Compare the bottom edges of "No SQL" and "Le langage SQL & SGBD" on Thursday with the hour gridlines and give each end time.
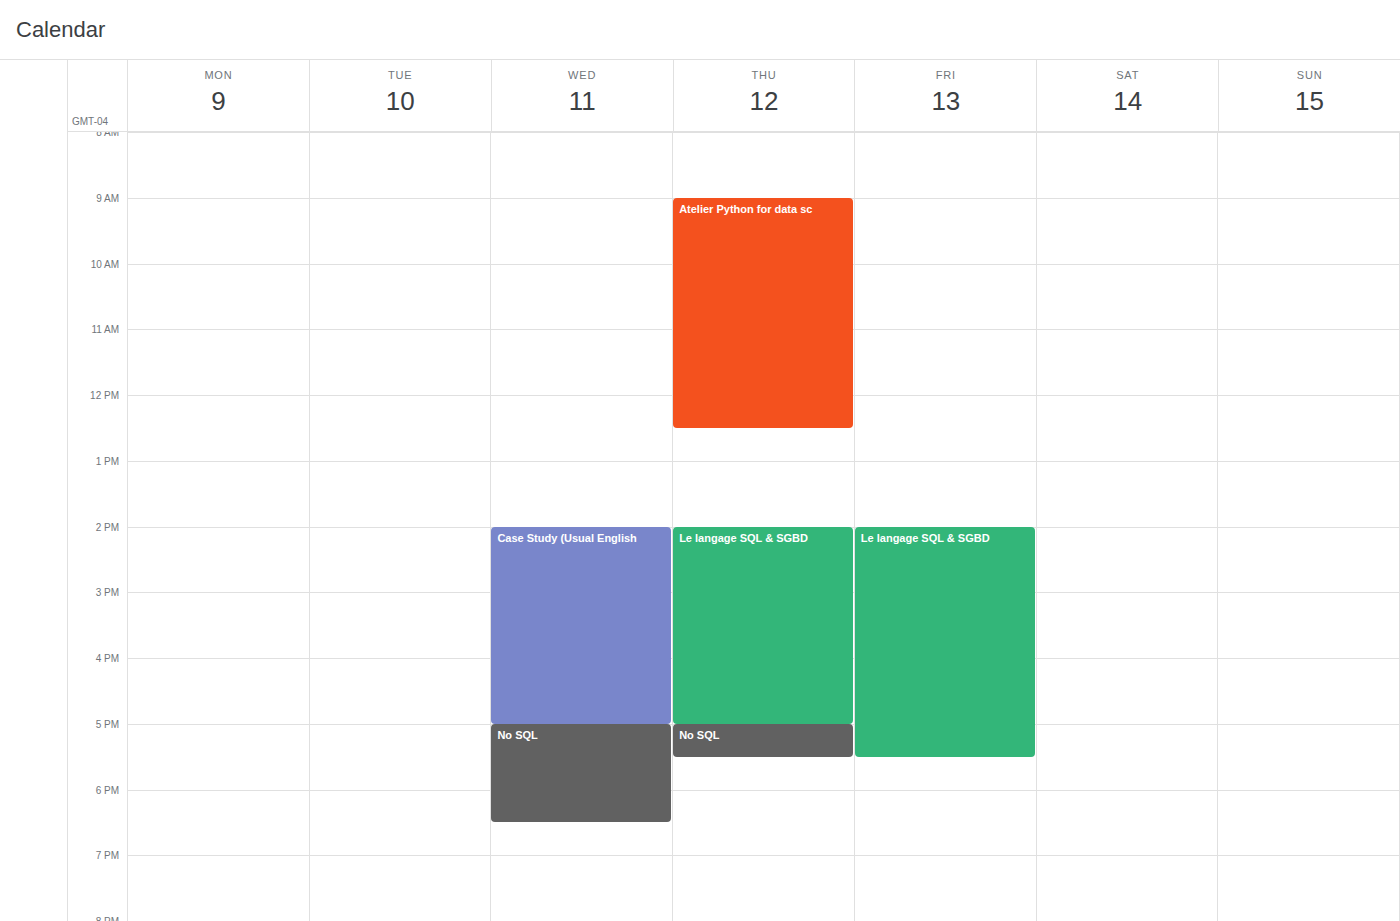
"No SQL": 5:30 PM, halfway between the 5 PM and 6 PM lines. "Le langage SQL & SGBD": 5:00 PM, exactly on the 5 PM line.